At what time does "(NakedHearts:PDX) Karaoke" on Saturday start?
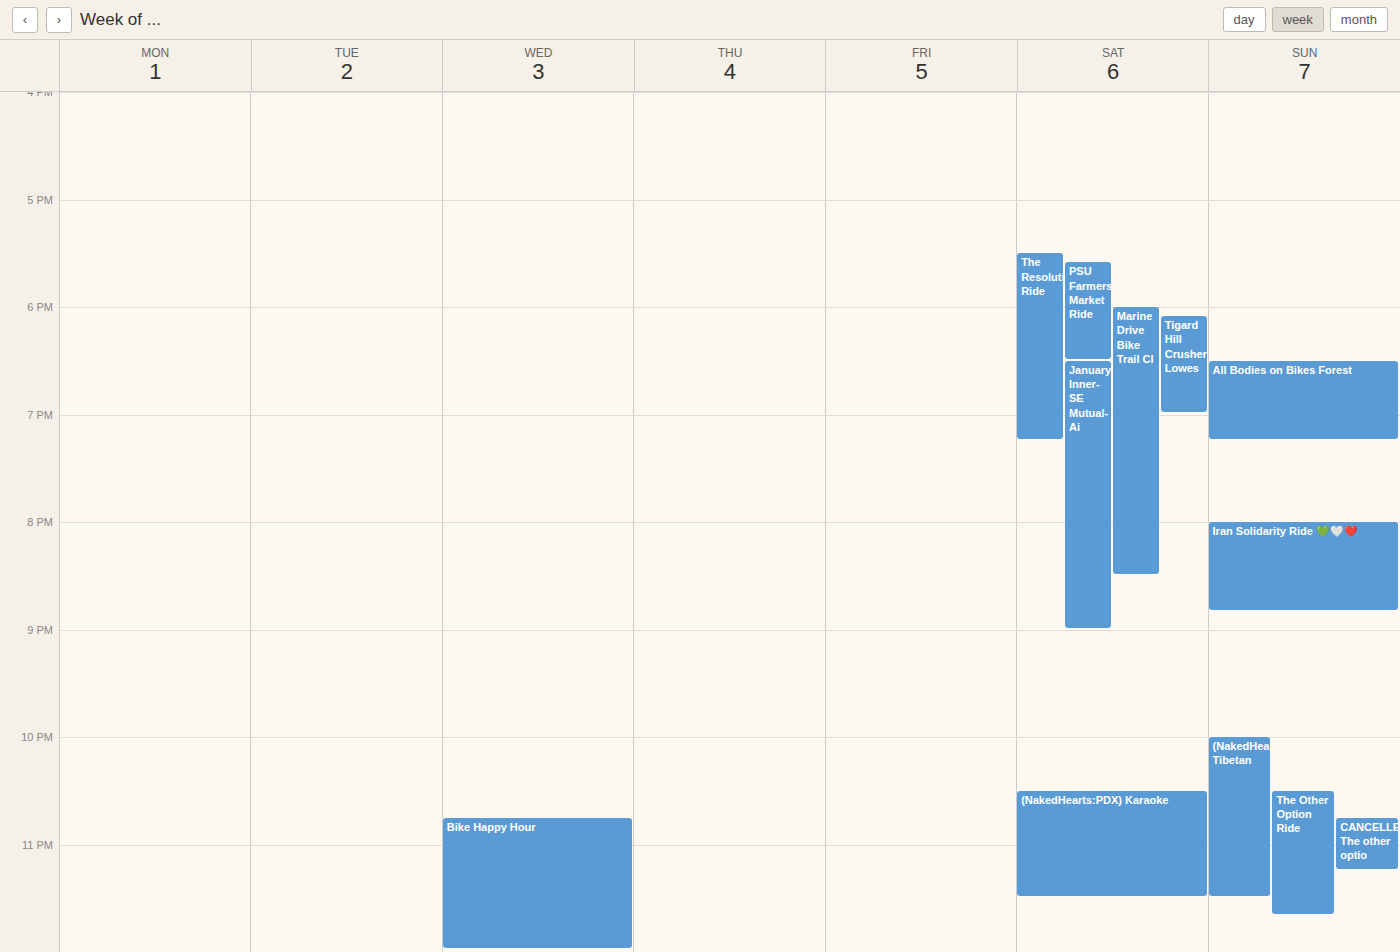
10:30 PM